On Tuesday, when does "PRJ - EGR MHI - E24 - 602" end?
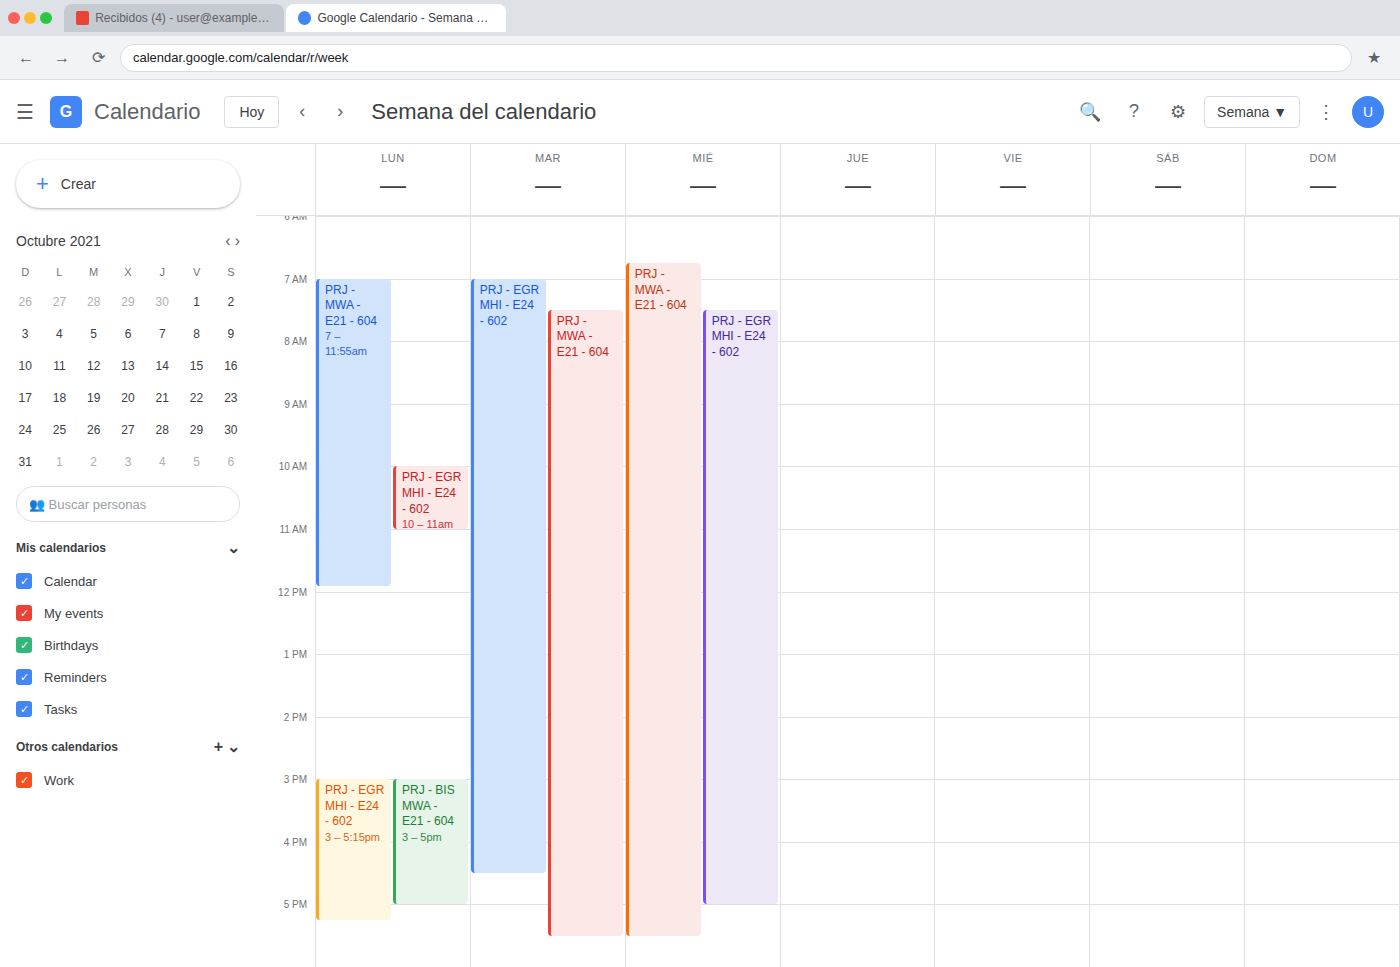
4:30 PM